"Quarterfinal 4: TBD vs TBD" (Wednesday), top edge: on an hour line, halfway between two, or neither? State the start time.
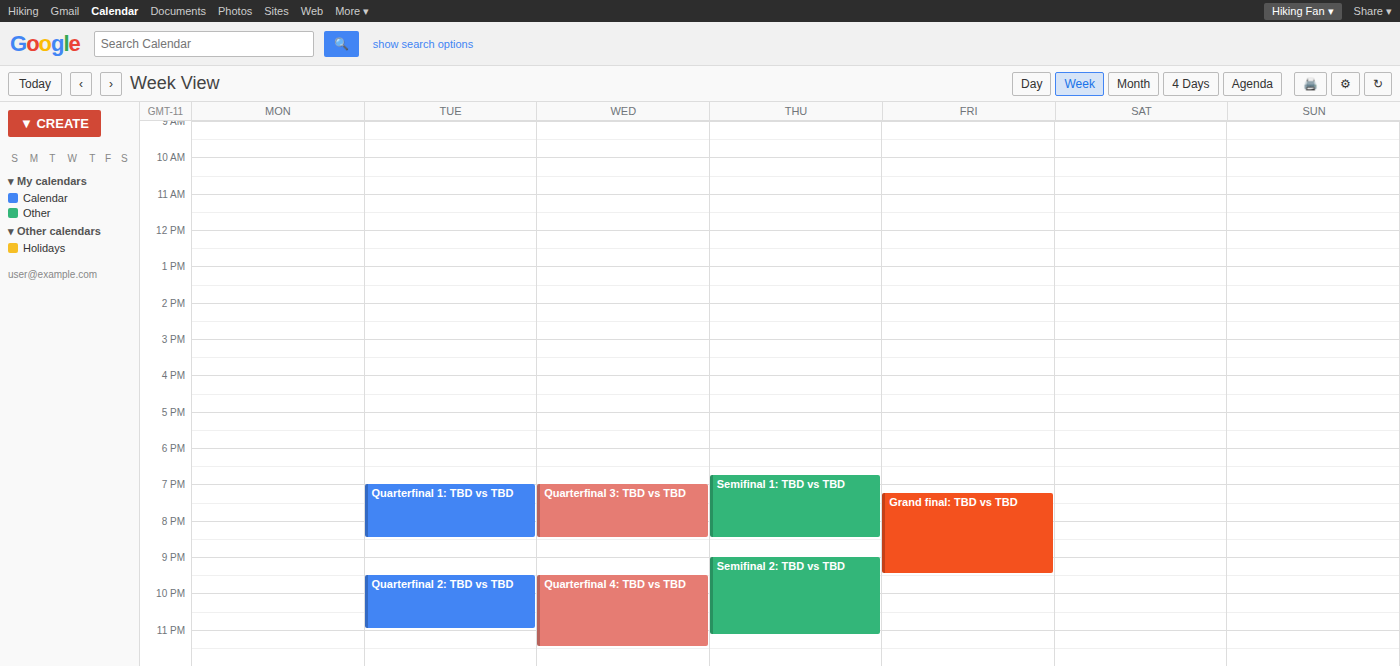
9:30 PM -- halfway between the 9 PM and 10 PM lines.